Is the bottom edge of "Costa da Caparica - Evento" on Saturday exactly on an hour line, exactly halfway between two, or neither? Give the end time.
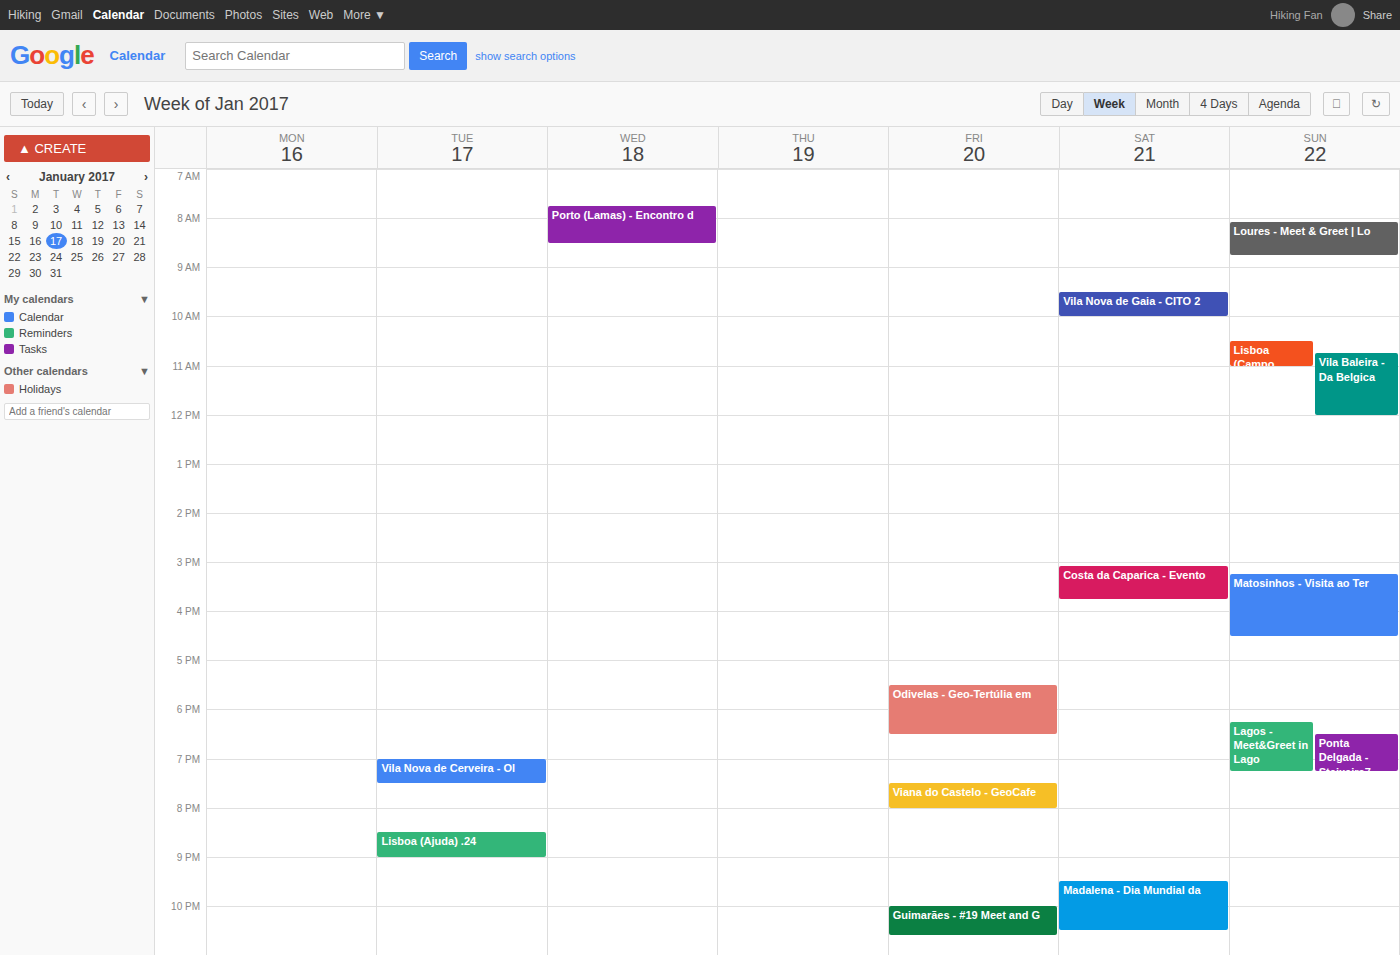
3:45 PM -- neither: three quarters of the way from the 3 PM line to the 4 PM line.